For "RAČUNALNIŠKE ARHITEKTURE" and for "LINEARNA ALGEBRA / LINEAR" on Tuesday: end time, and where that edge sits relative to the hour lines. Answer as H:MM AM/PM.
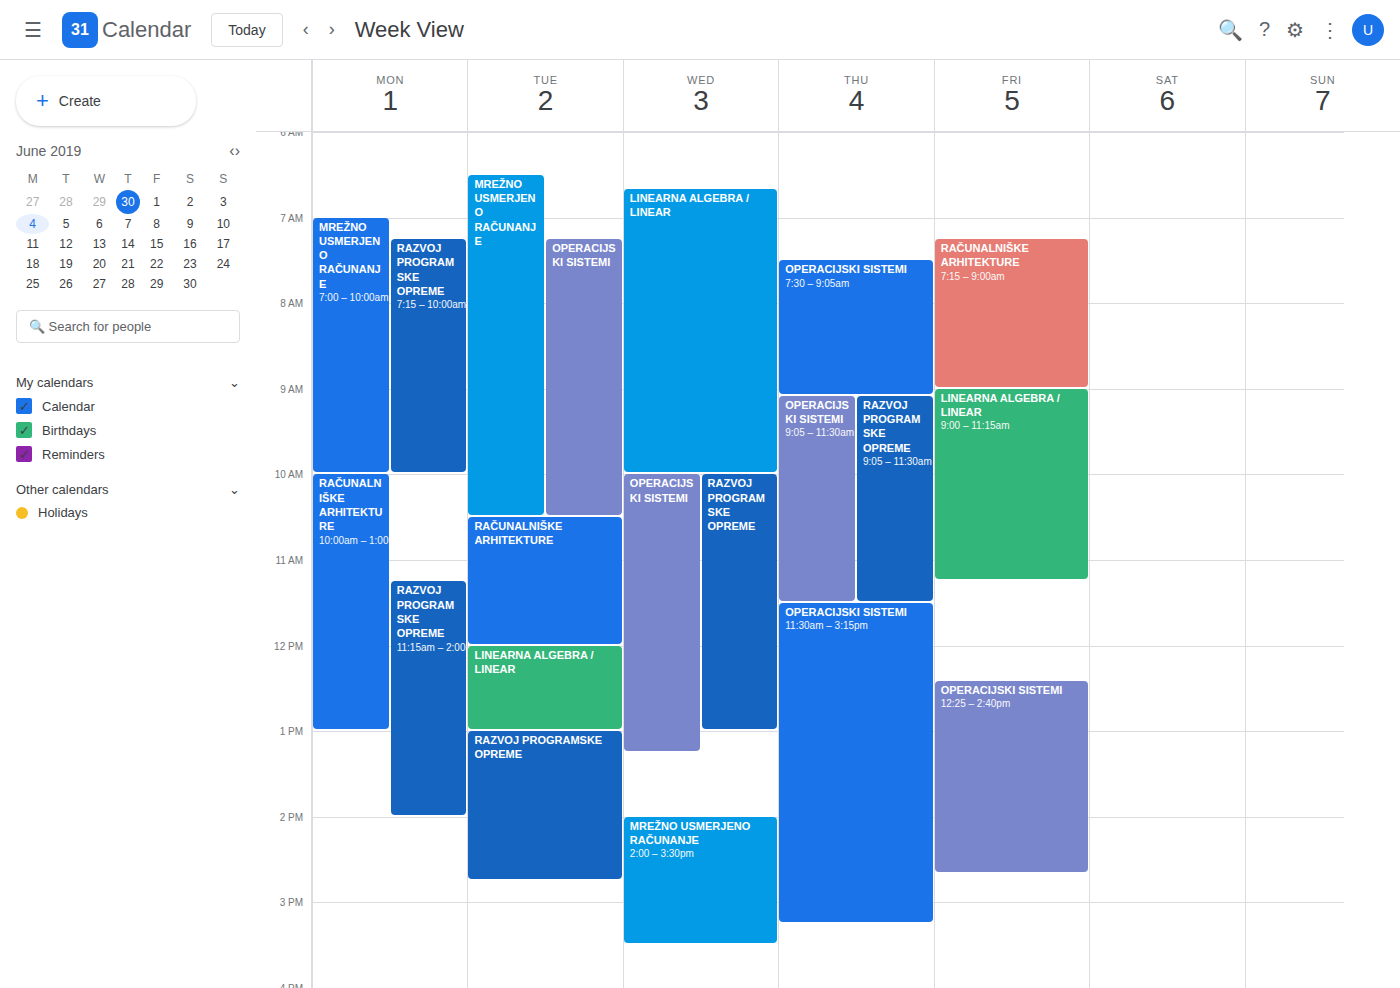
"RAČUNALNIŠKE ARHITEKTURE": 12:00 PM, exactly on the 12 PM line. "LINEARNA ALGEBRA / LINEAR": 1:00 PM, exactly on the 1 PM line.